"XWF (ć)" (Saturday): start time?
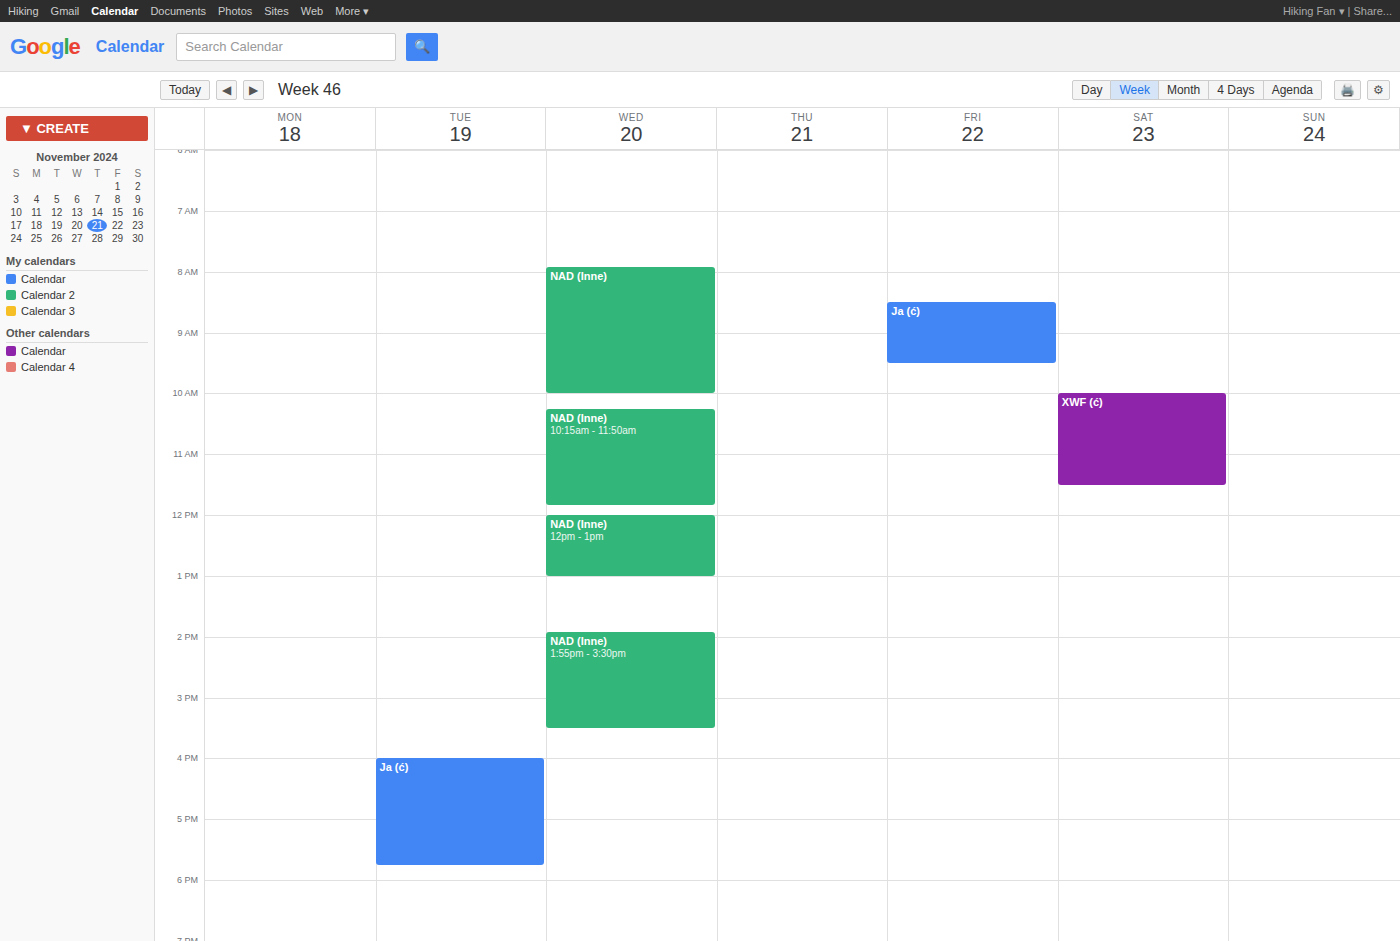
10:00